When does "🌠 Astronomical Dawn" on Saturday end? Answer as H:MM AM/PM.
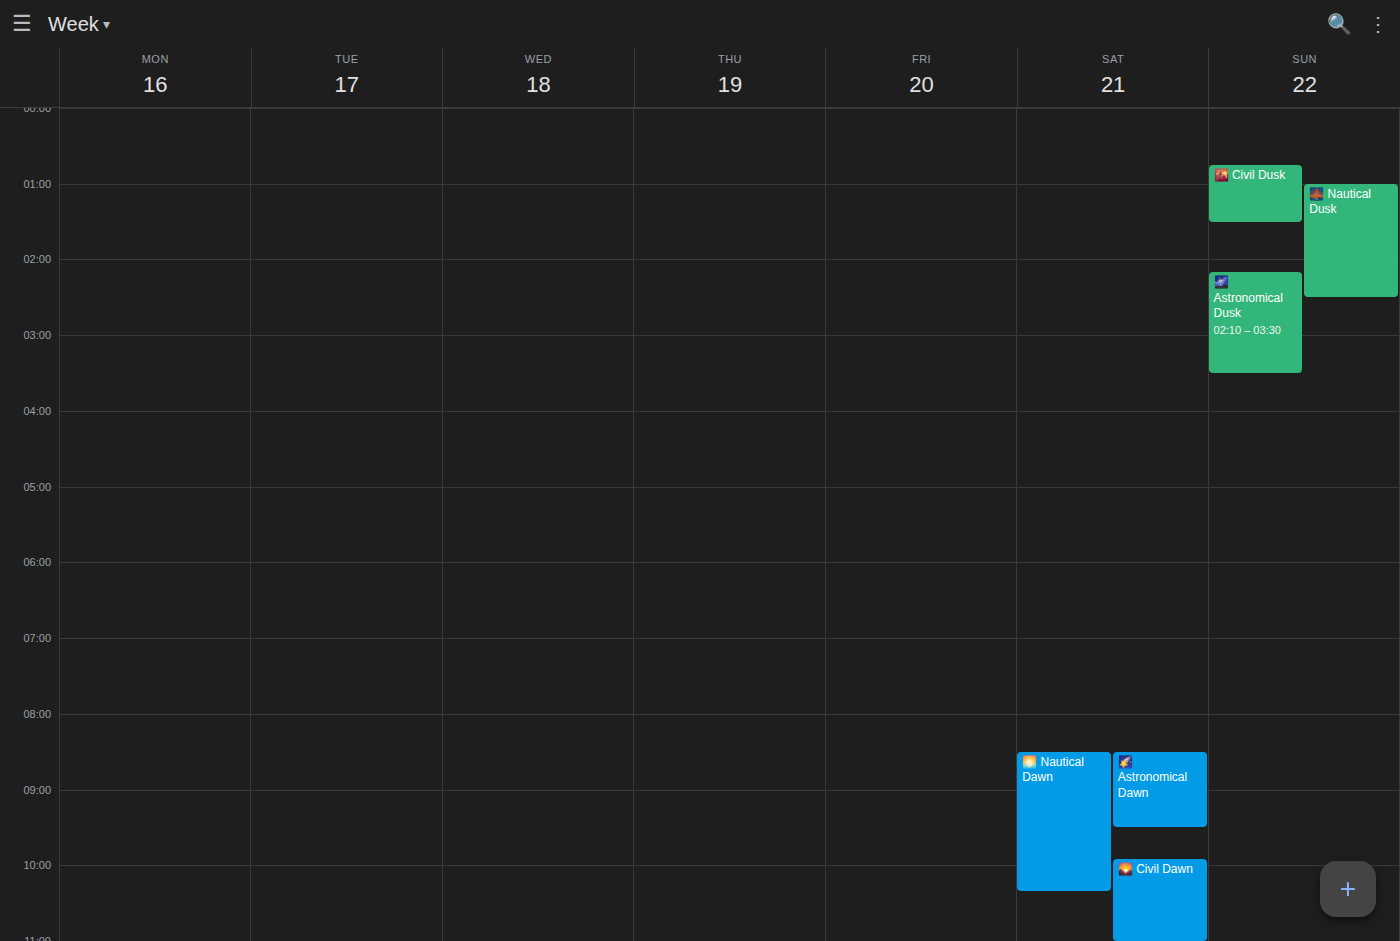
9:30 AM